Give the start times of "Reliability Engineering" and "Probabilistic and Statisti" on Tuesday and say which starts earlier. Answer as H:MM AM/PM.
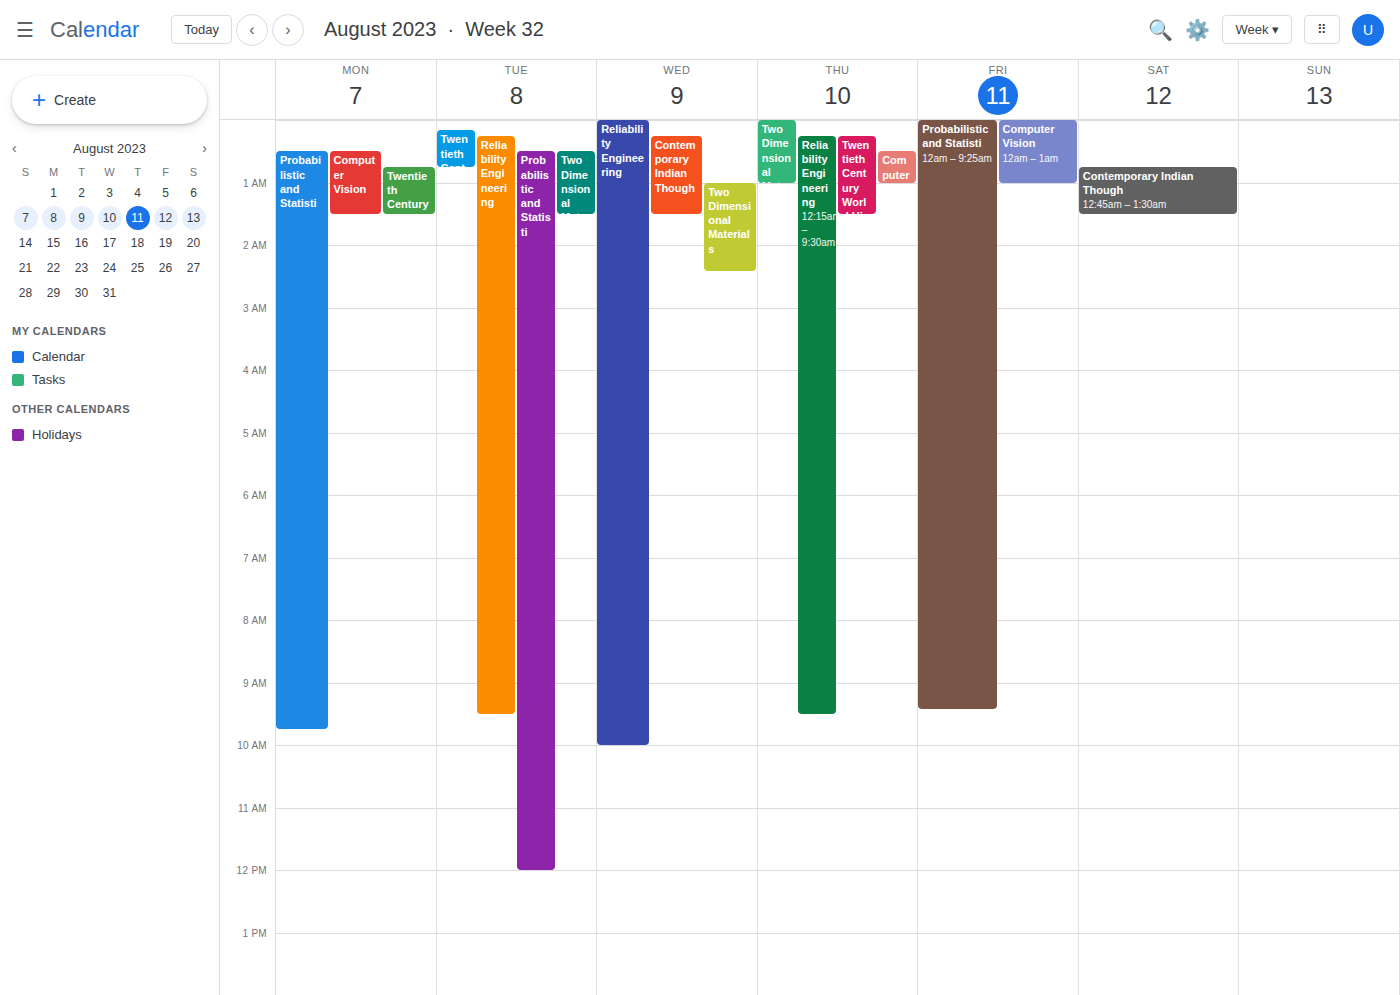
"Reliability Engineering" 12:15 AM; "Probabilistic and Statisti" 12:30 AM.